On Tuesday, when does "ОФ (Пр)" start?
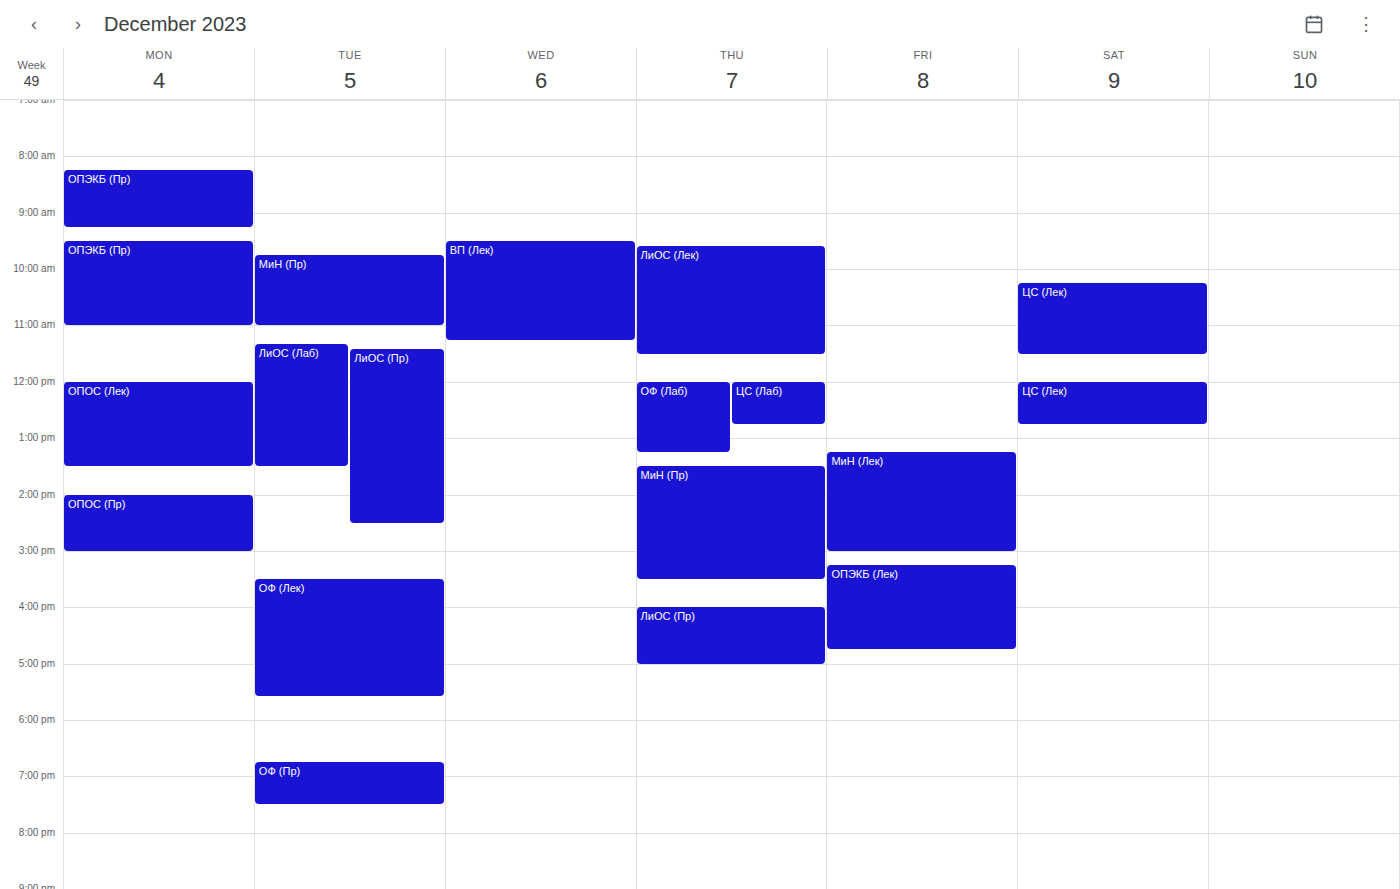
6:45 PM